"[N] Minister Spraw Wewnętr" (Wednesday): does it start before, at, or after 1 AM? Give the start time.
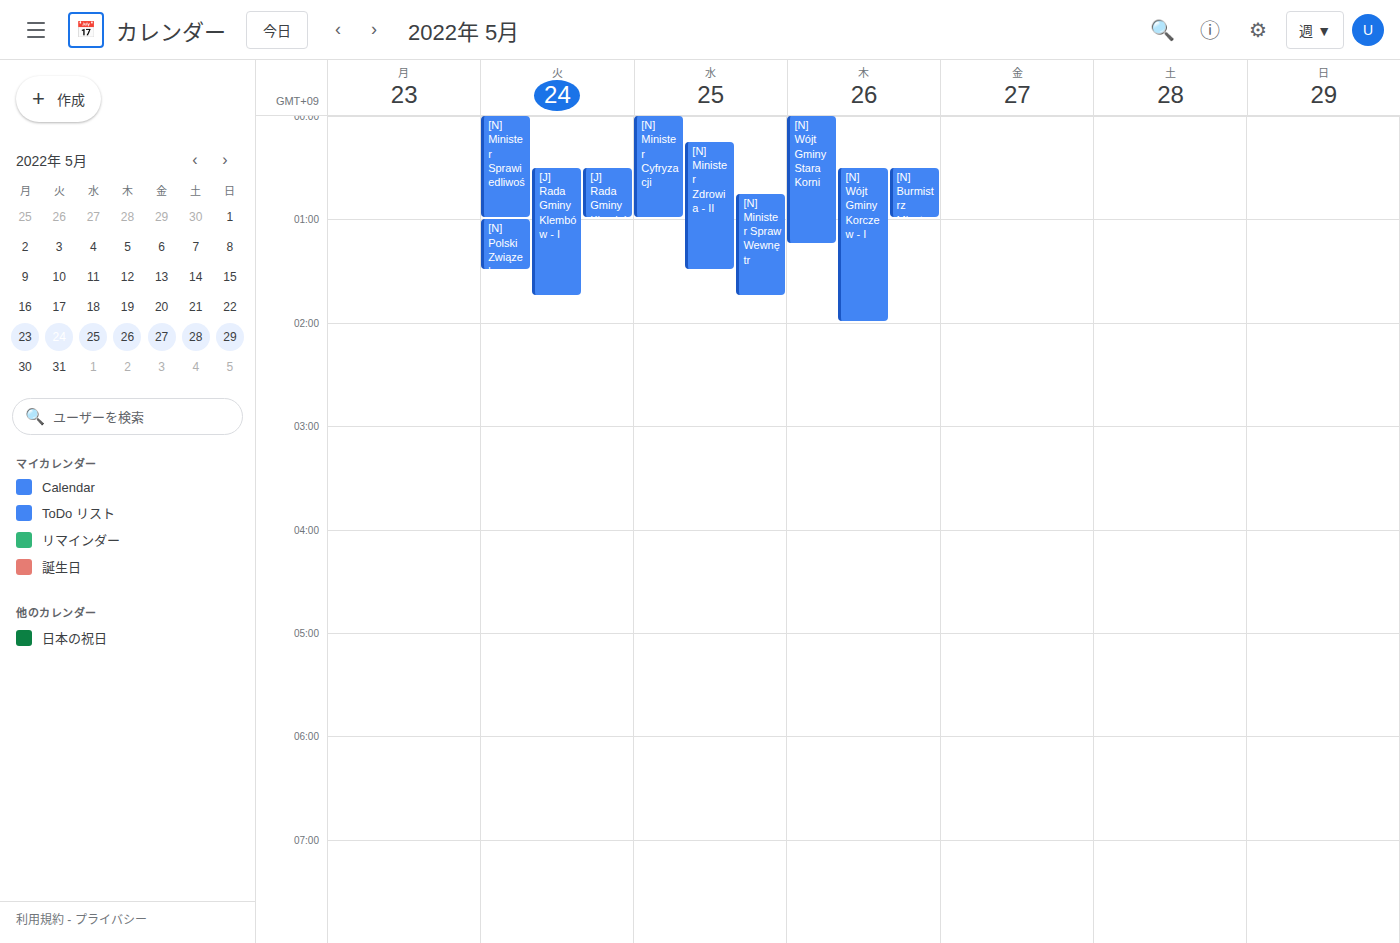
12:45 AM -- before 1 AM, 15 minutes above the 1 AM line.